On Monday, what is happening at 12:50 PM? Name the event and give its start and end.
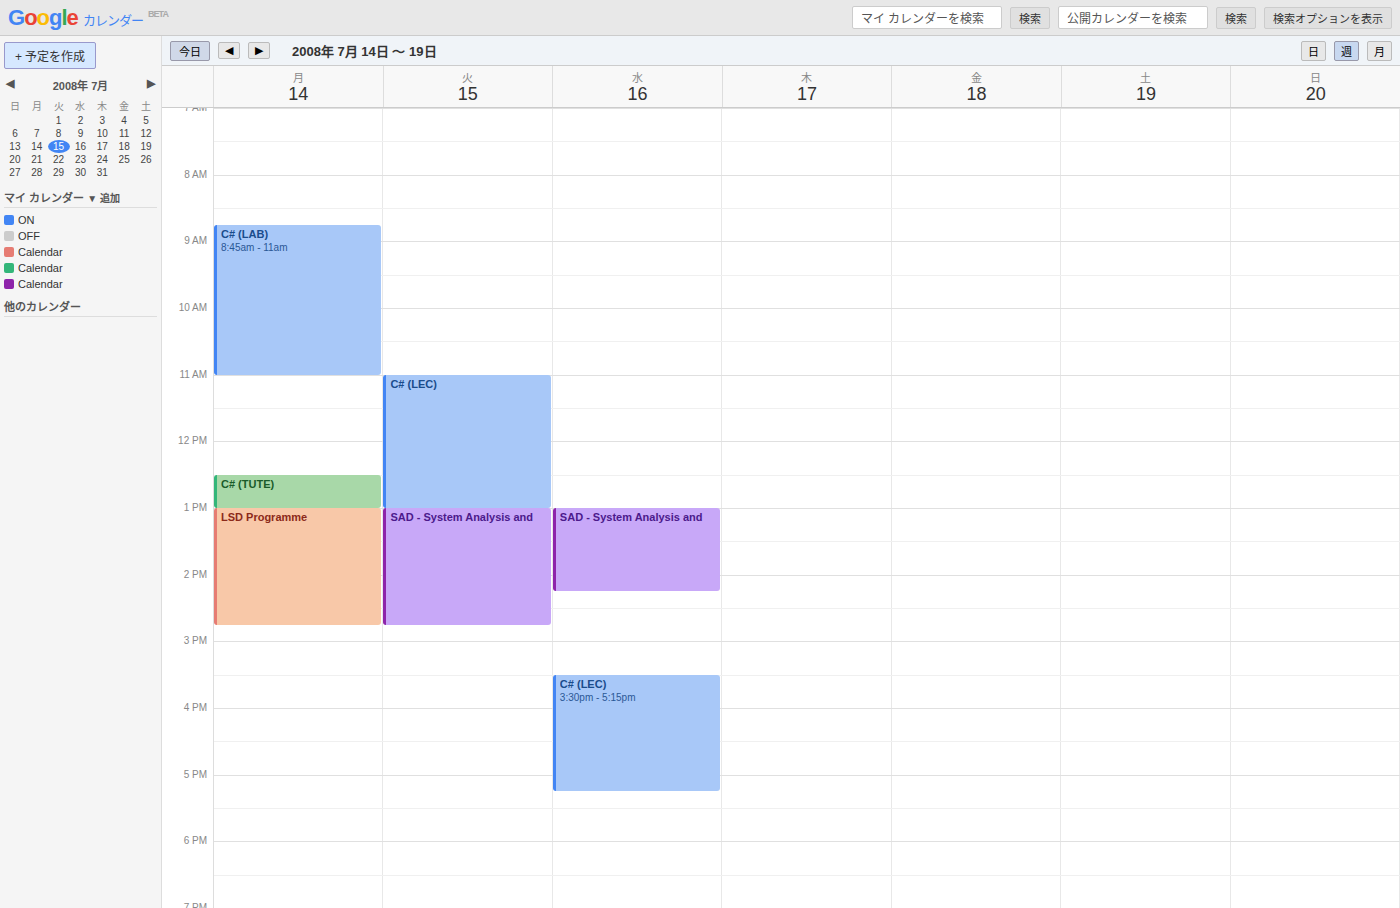
"C# (TUTE)", 12:30 PM to 1:00 PM